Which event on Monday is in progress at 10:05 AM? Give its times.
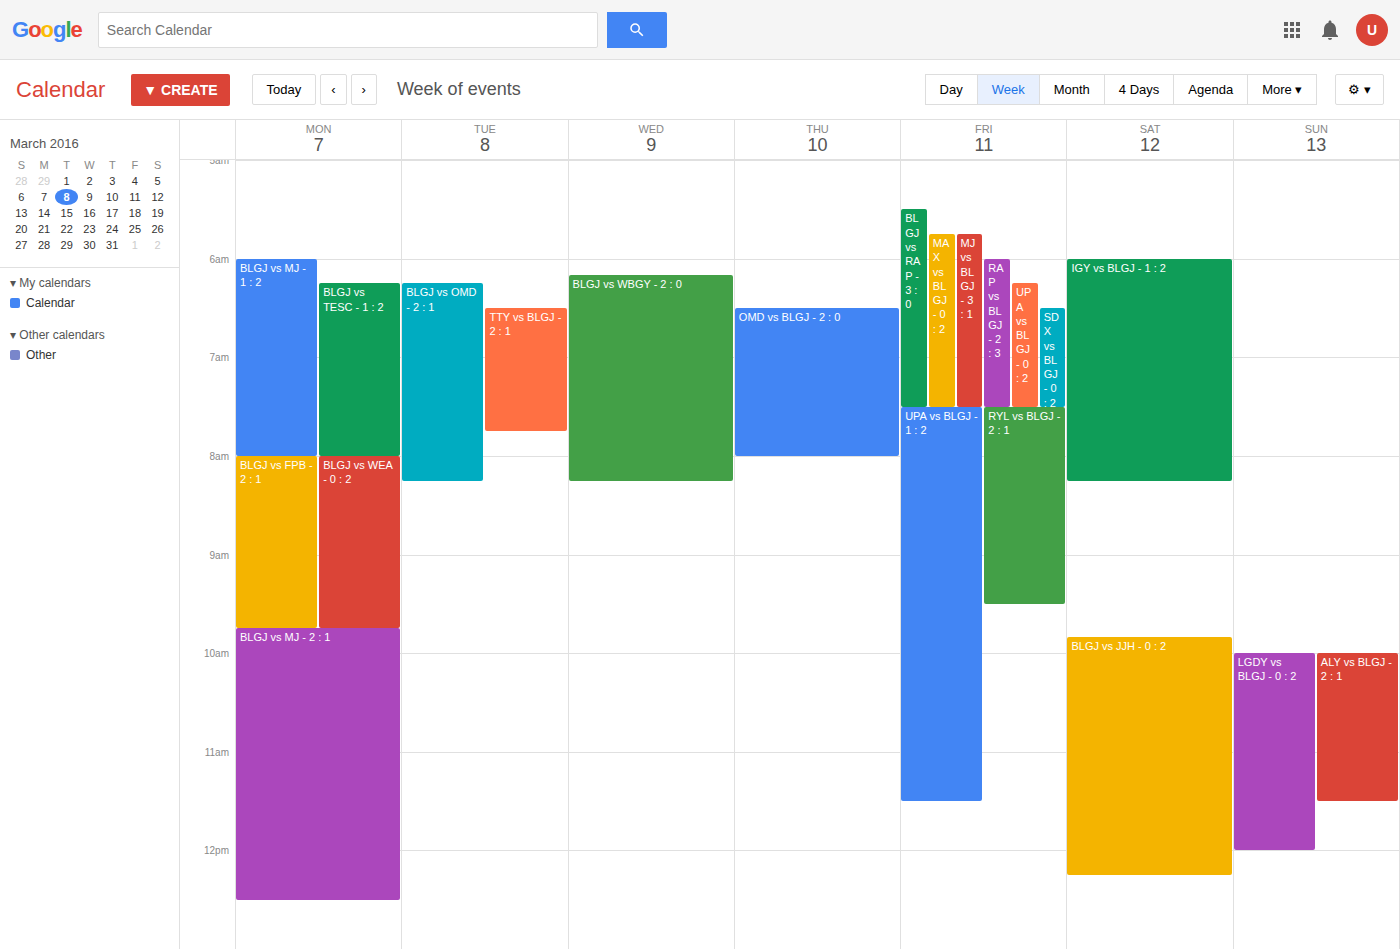
"BLGJ vs MJ - 2 : 1", 9:45 AM to 12:30 PM